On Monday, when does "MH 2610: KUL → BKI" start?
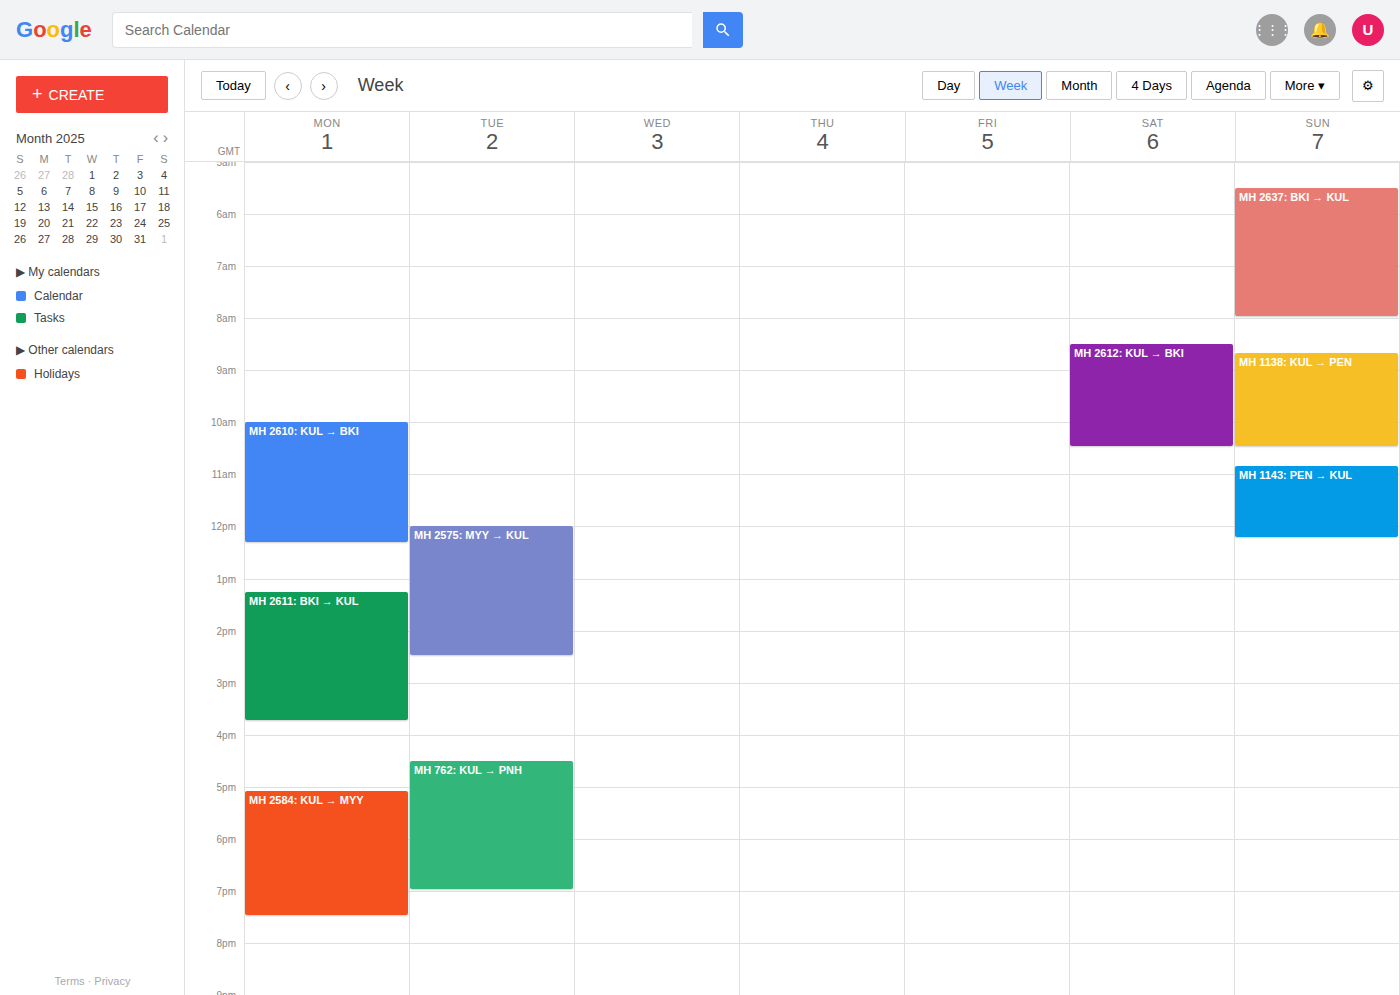
10:00 AM